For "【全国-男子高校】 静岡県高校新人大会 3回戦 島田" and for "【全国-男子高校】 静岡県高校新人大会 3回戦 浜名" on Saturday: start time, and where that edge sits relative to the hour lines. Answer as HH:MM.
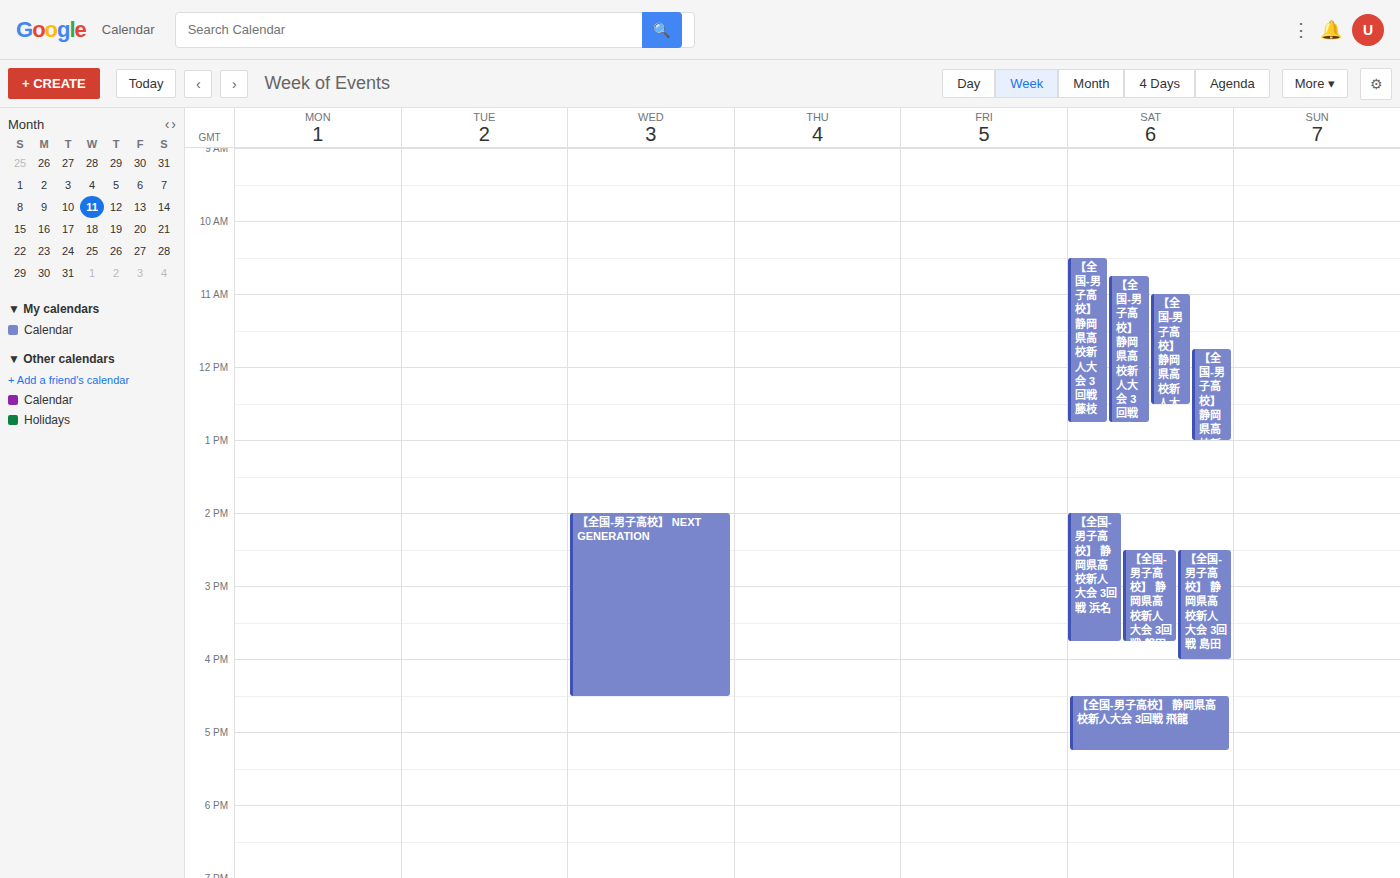
"【全国-男子高校】 静岡県高校新人大会 3回戦 島田": 14:30, halfway between the 14:00 and 15:00 lines. "【全国-男子高校】 静岡県高校新人大会 3回戦 浜名": 14:00, exactly on the 14:00 line.